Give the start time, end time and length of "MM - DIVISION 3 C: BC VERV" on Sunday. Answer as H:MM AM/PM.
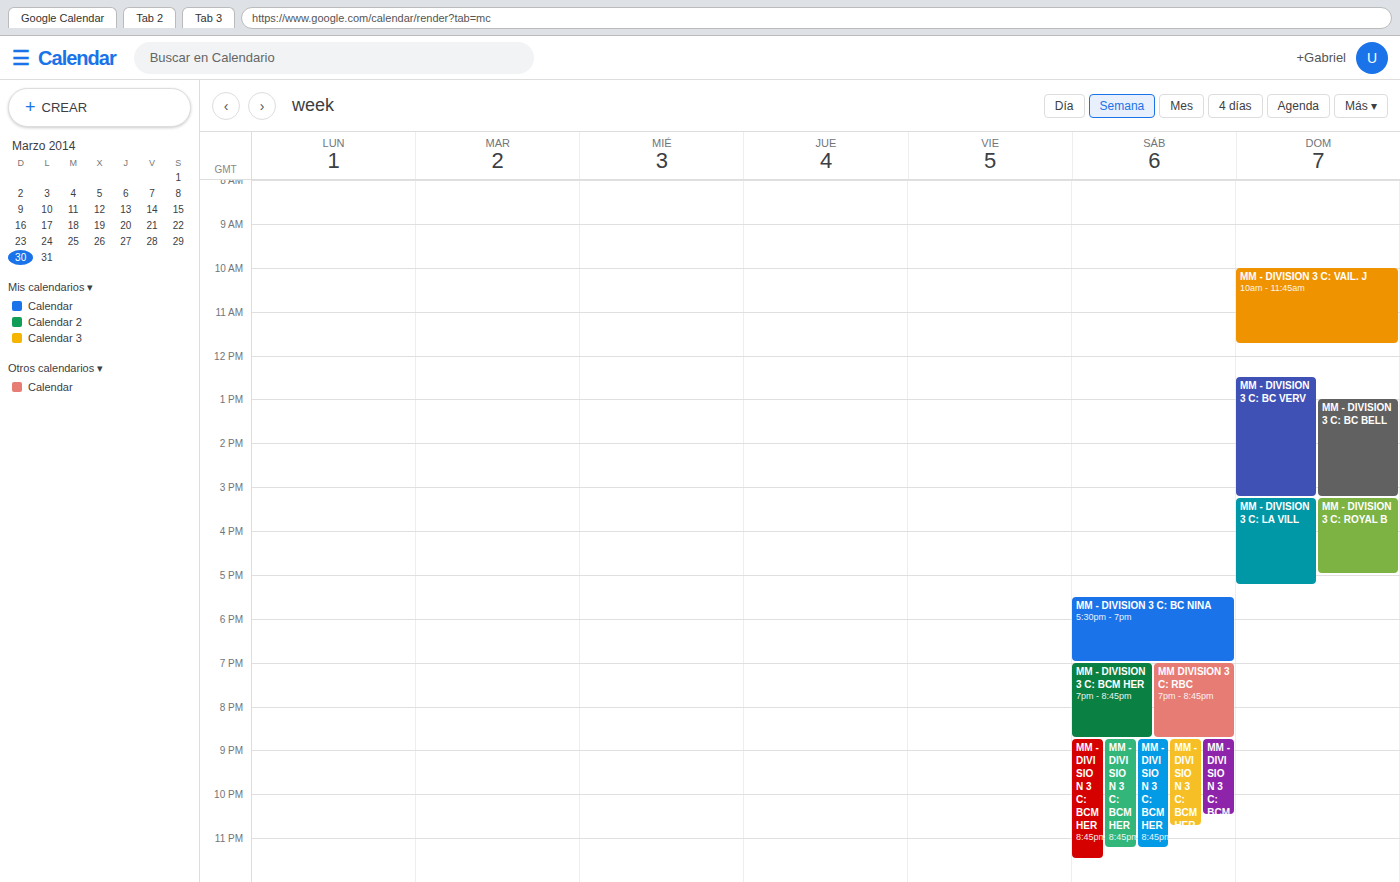
12:30 PM to 3:15 PM, 2 hours 45 minutes